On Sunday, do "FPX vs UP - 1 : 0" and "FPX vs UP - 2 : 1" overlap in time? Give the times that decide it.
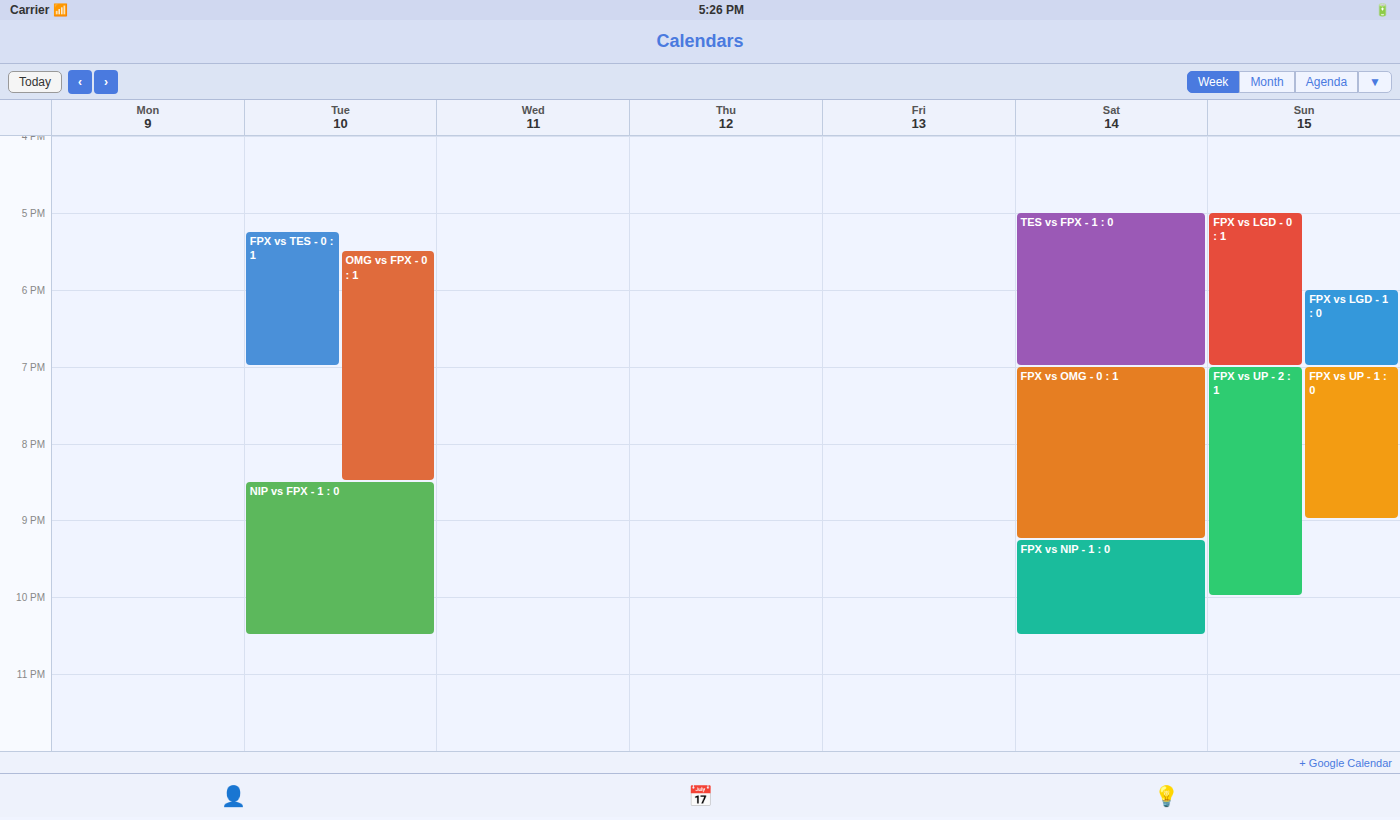
"FPX vs UP - 1 : 0" runs 7:00 PM to 9:00 PM, inside "FPX vs UP - 2 : 1" -- they overlap.